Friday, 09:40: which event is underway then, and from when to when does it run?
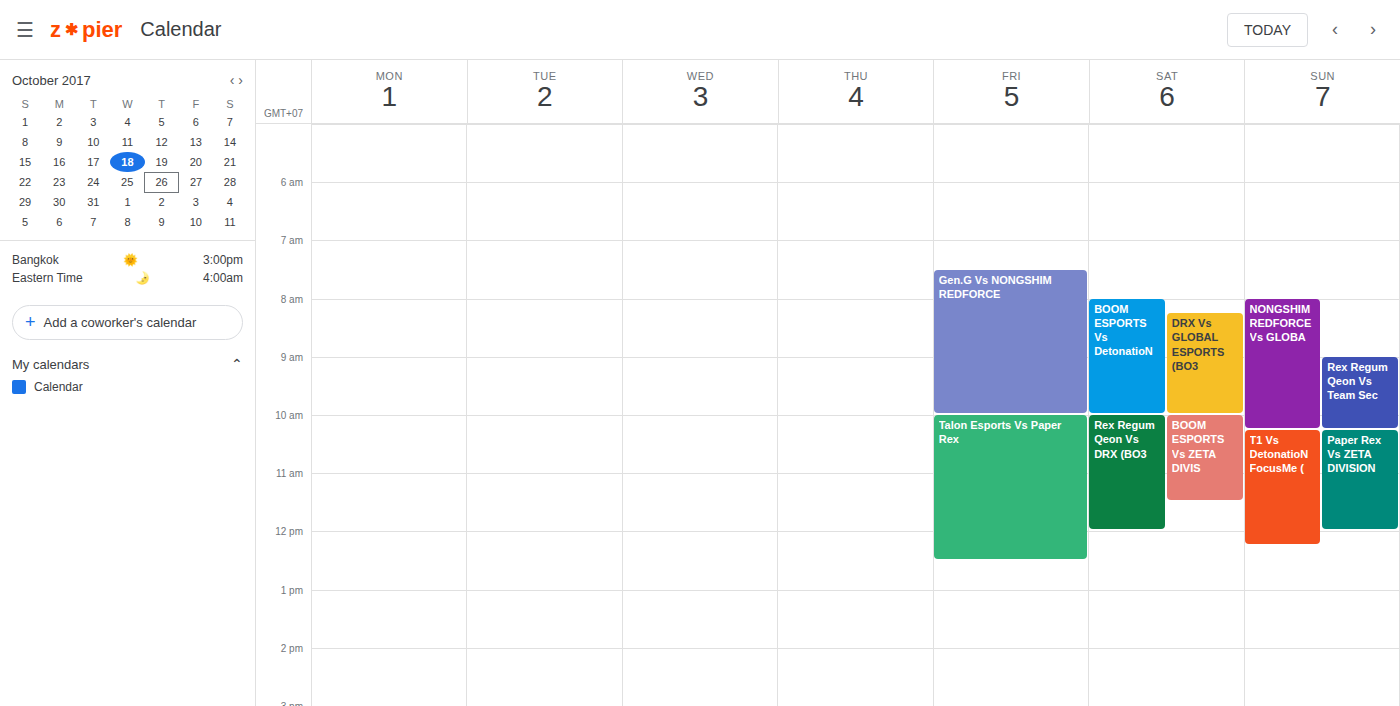
"Gen.G Vs NONGSHIM REDFORCE", 07:30 to 10:00